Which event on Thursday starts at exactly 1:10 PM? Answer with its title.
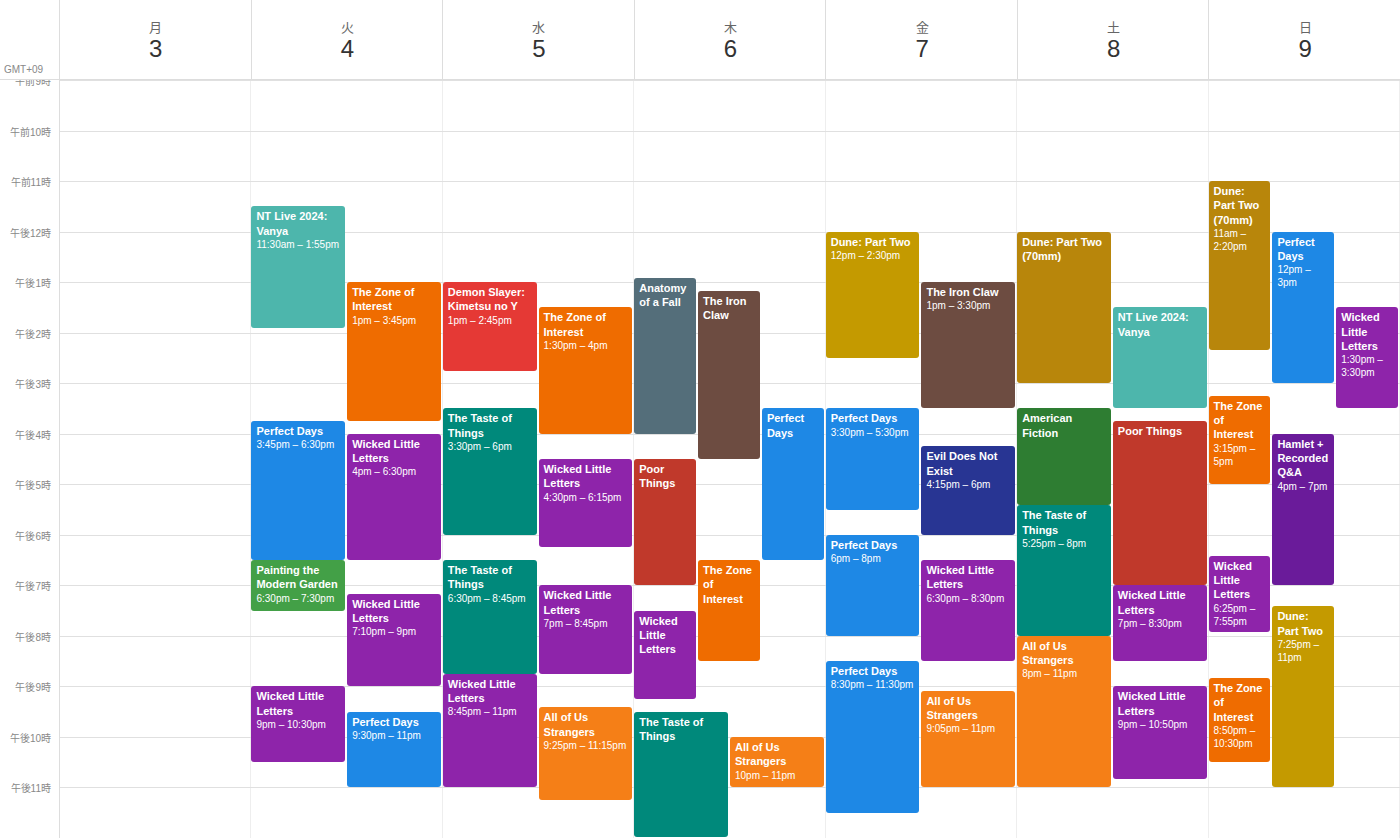
"The Iron Claw"